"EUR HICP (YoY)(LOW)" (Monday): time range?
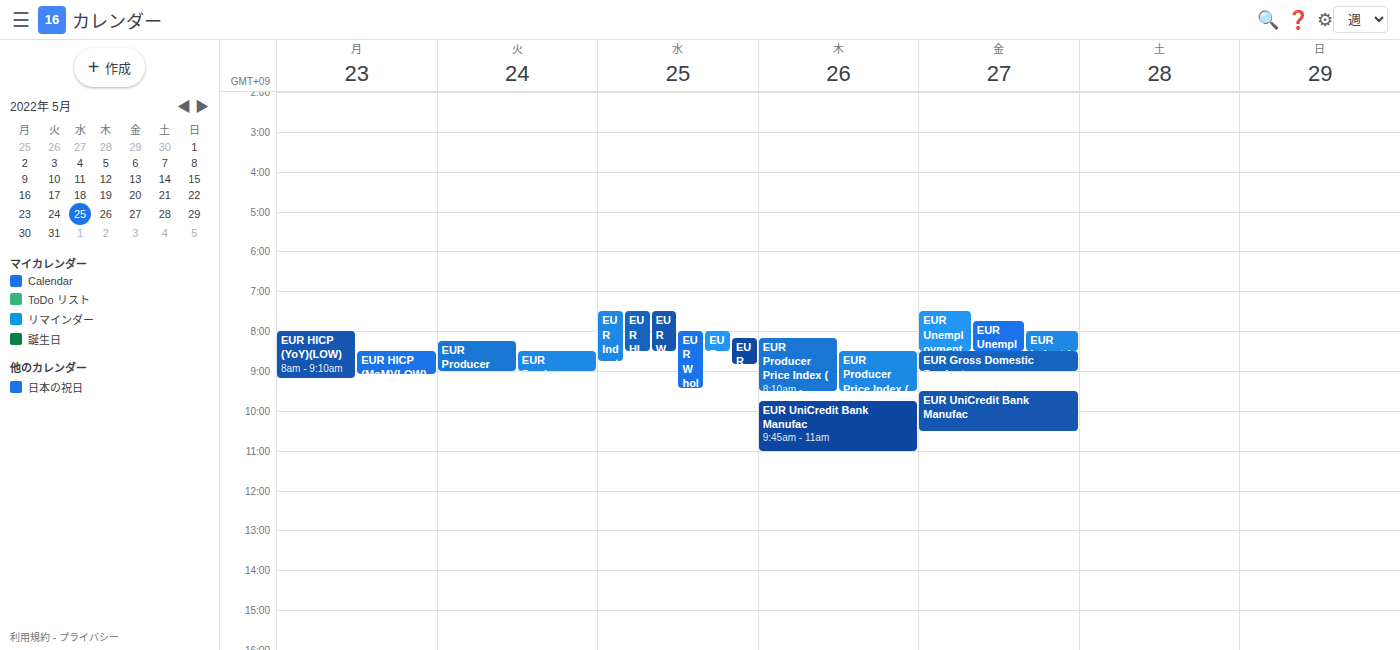
08:00 to 09:10